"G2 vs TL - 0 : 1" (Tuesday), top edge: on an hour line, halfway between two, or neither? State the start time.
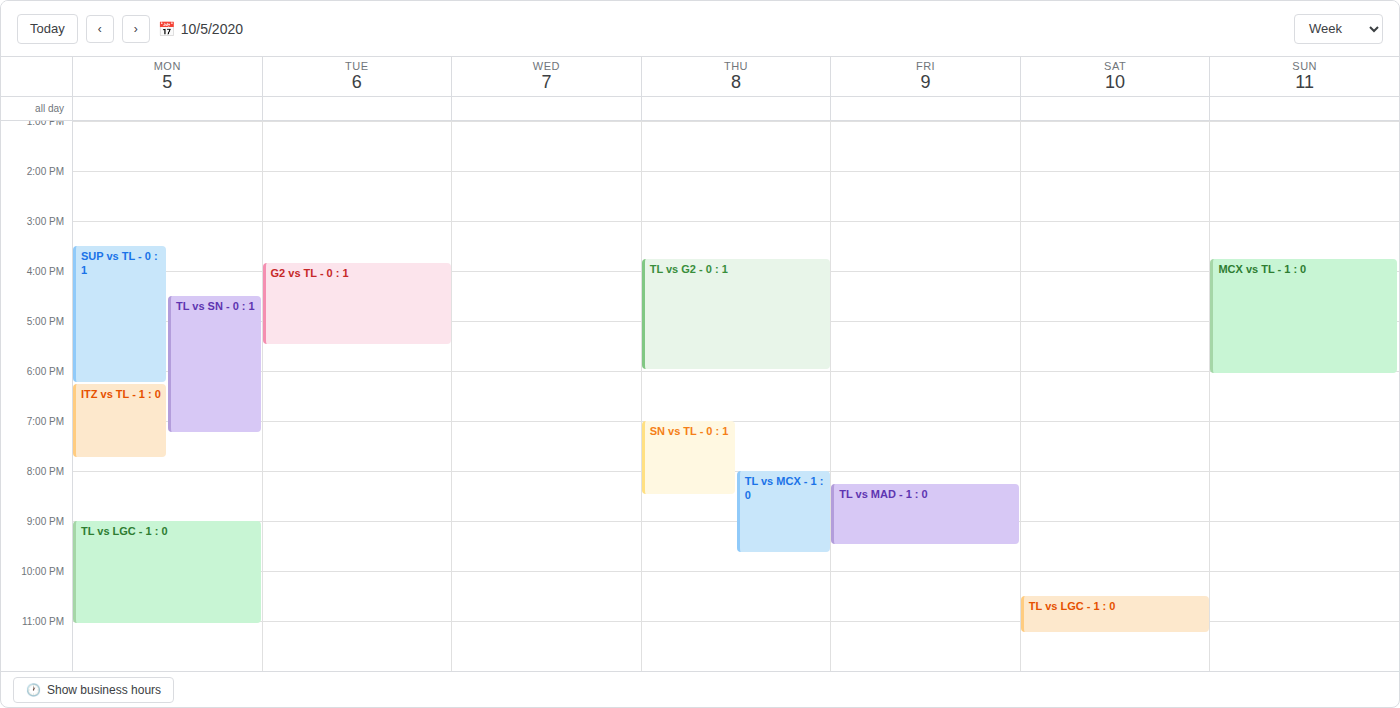
3:50 PM -- neither: 50 minutes below the 3 PM line and 10 minutes above the 4 PM line.